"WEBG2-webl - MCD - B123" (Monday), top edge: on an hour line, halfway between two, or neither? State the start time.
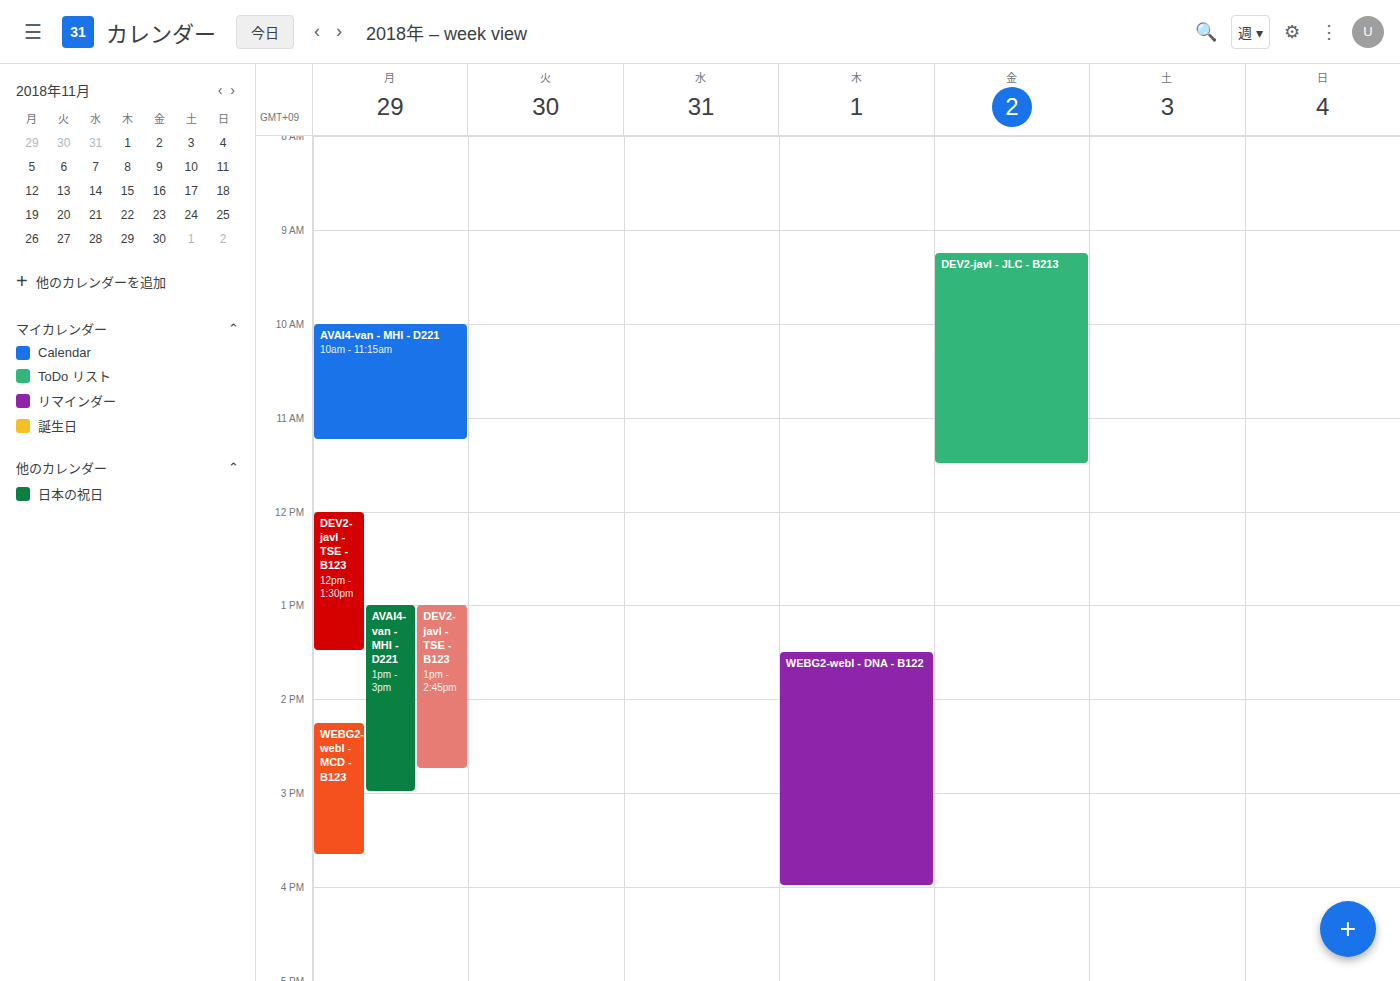
2:15 PM -- neither: a quarter of the way from the 2 PM line to the 3 PM line.